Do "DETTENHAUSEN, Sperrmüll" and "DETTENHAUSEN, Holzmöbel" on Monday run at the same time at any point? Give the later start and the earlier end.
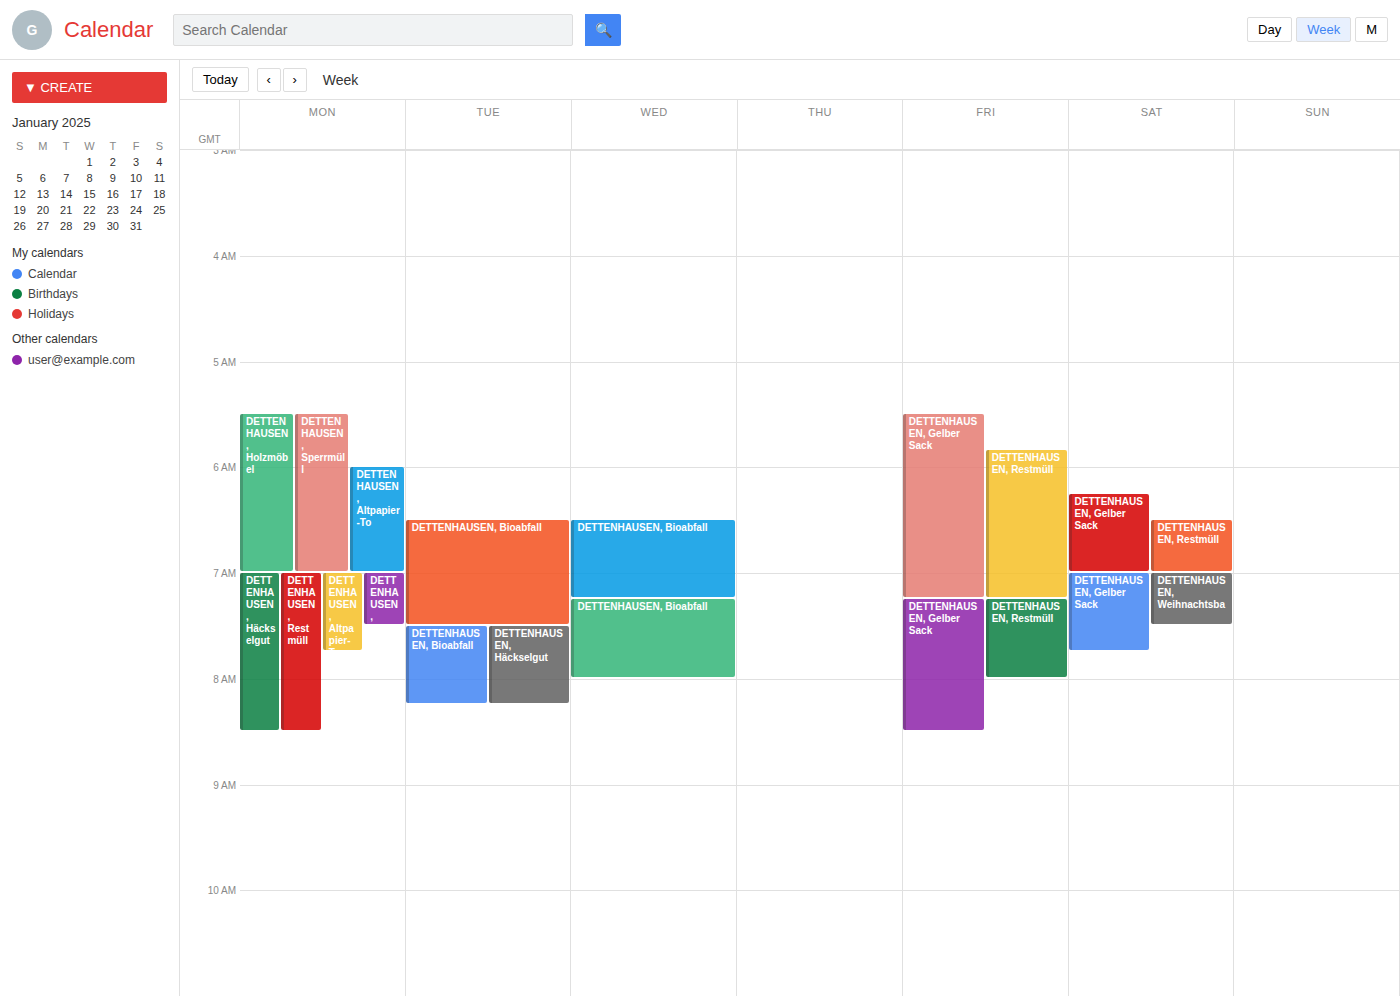
"DETTENHAUSEN, Holzmöbel" runs 5:30 AM to 7:00 AM, inside "DETTENHAUSEN, Sperrmüll" -- they overlap.